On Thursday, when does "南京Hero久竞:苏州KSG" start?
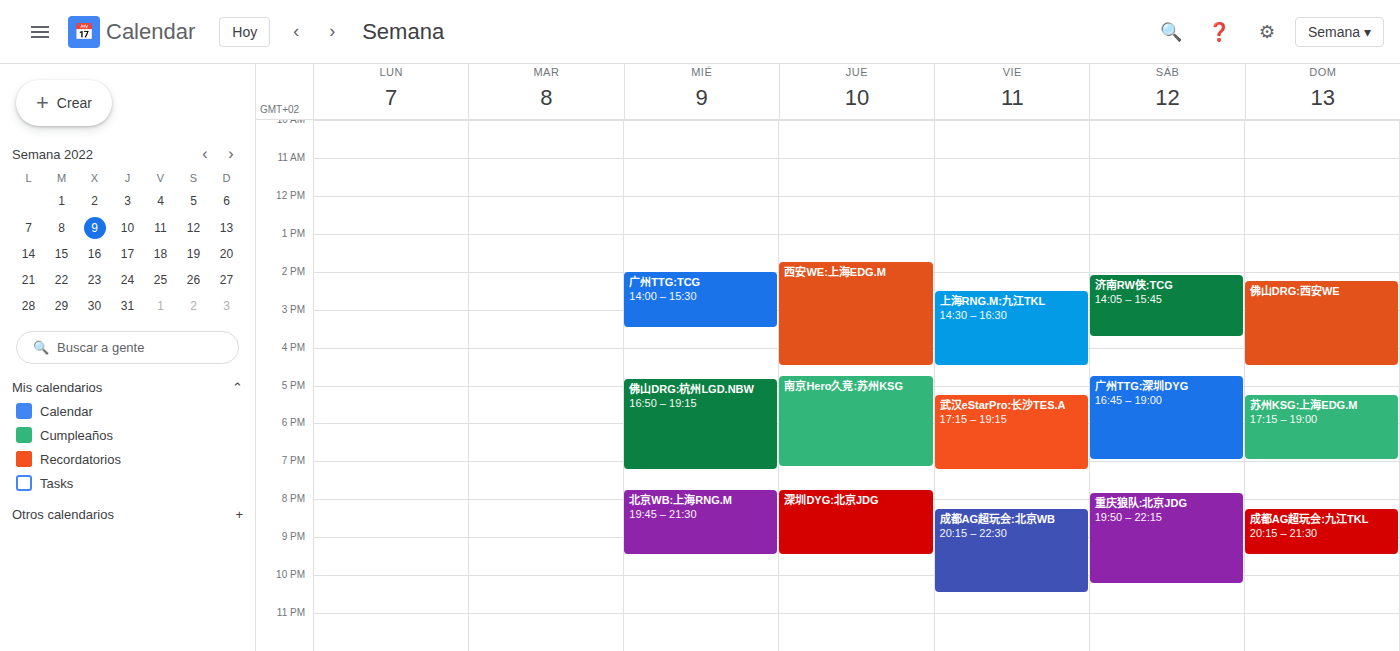
4:45 PM